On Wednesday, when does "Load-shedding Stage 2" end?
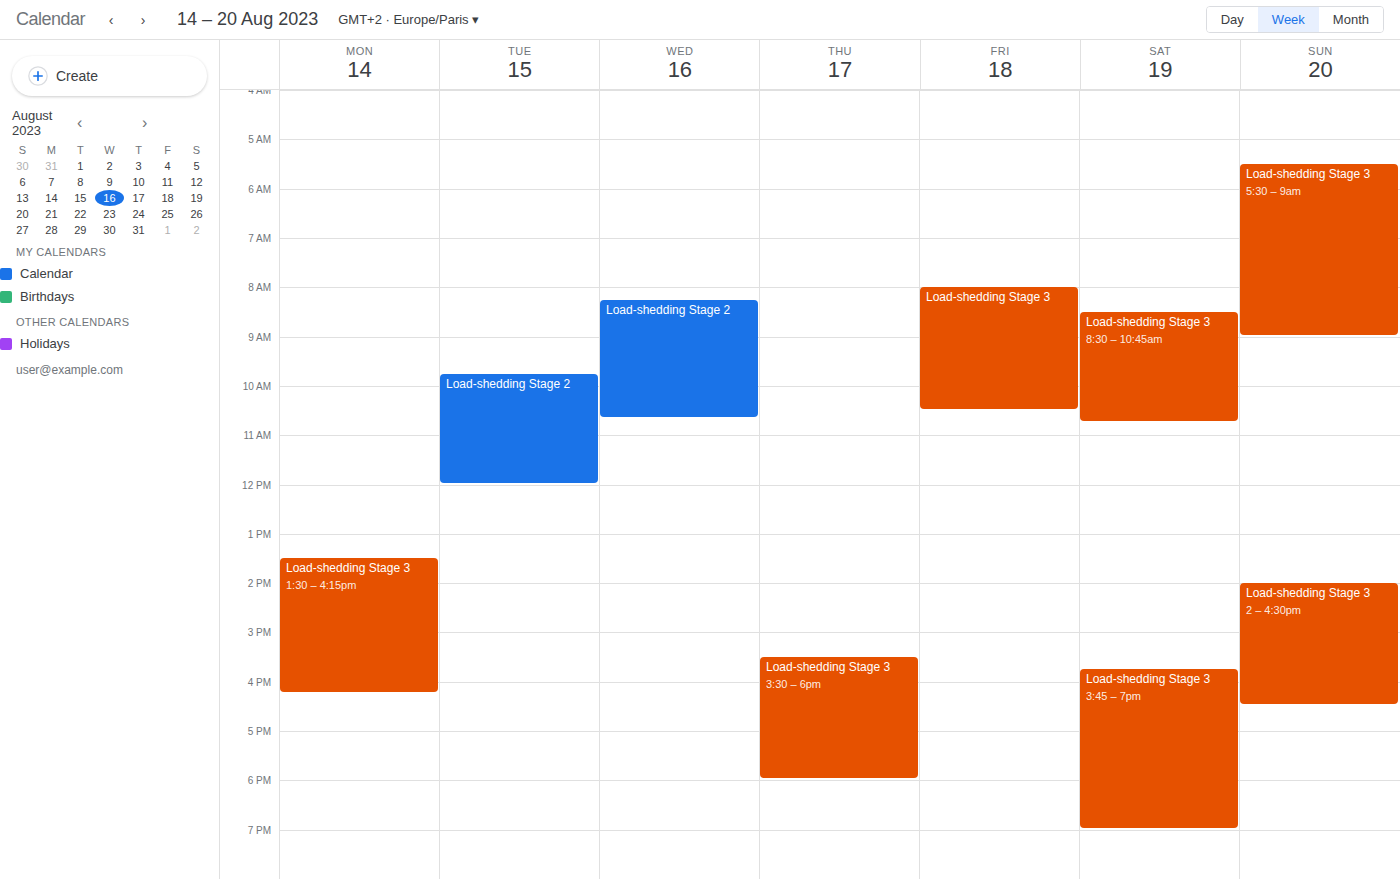
10:40 AM